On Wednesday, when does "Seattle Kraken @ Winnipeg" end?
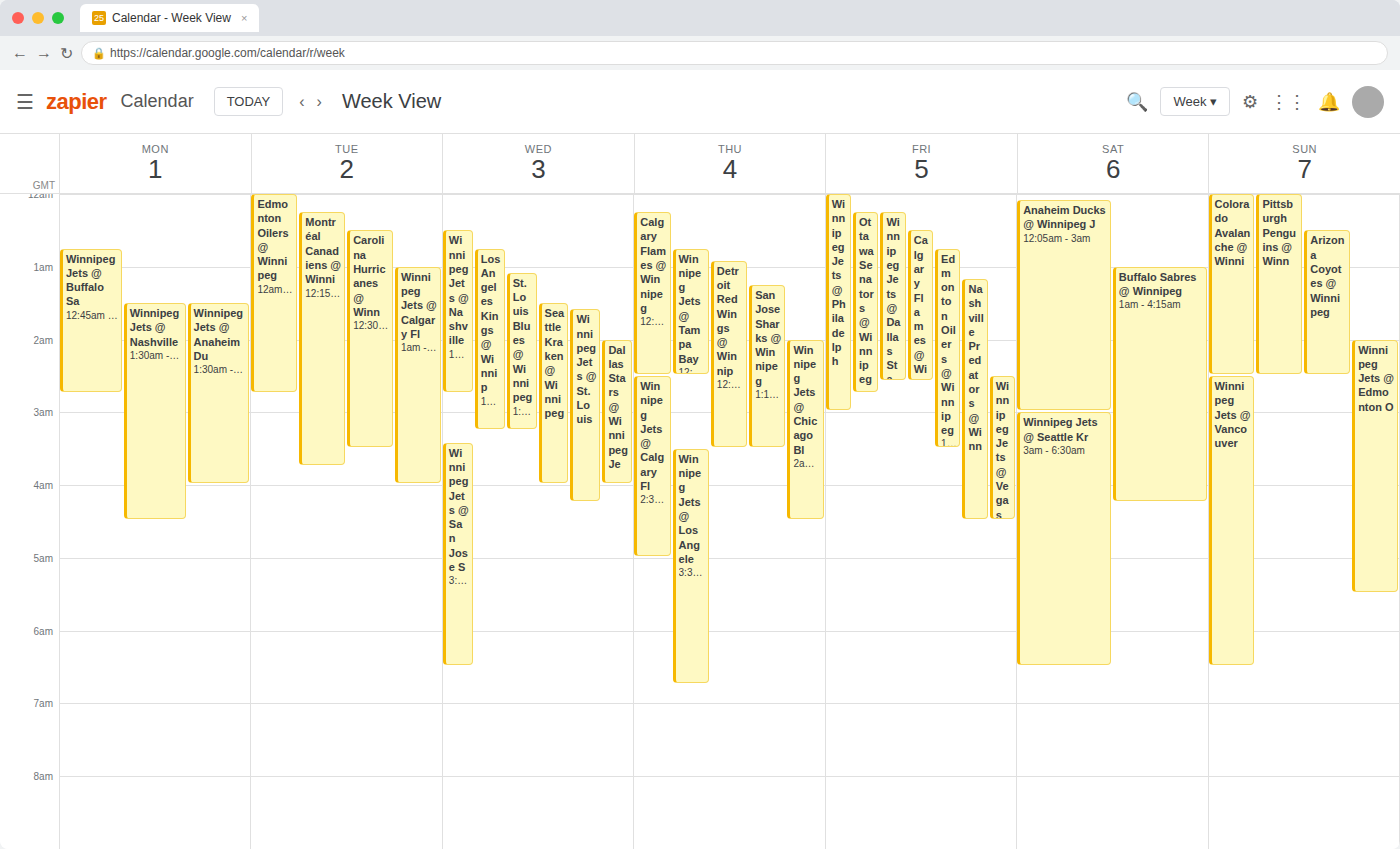
4:00 AM